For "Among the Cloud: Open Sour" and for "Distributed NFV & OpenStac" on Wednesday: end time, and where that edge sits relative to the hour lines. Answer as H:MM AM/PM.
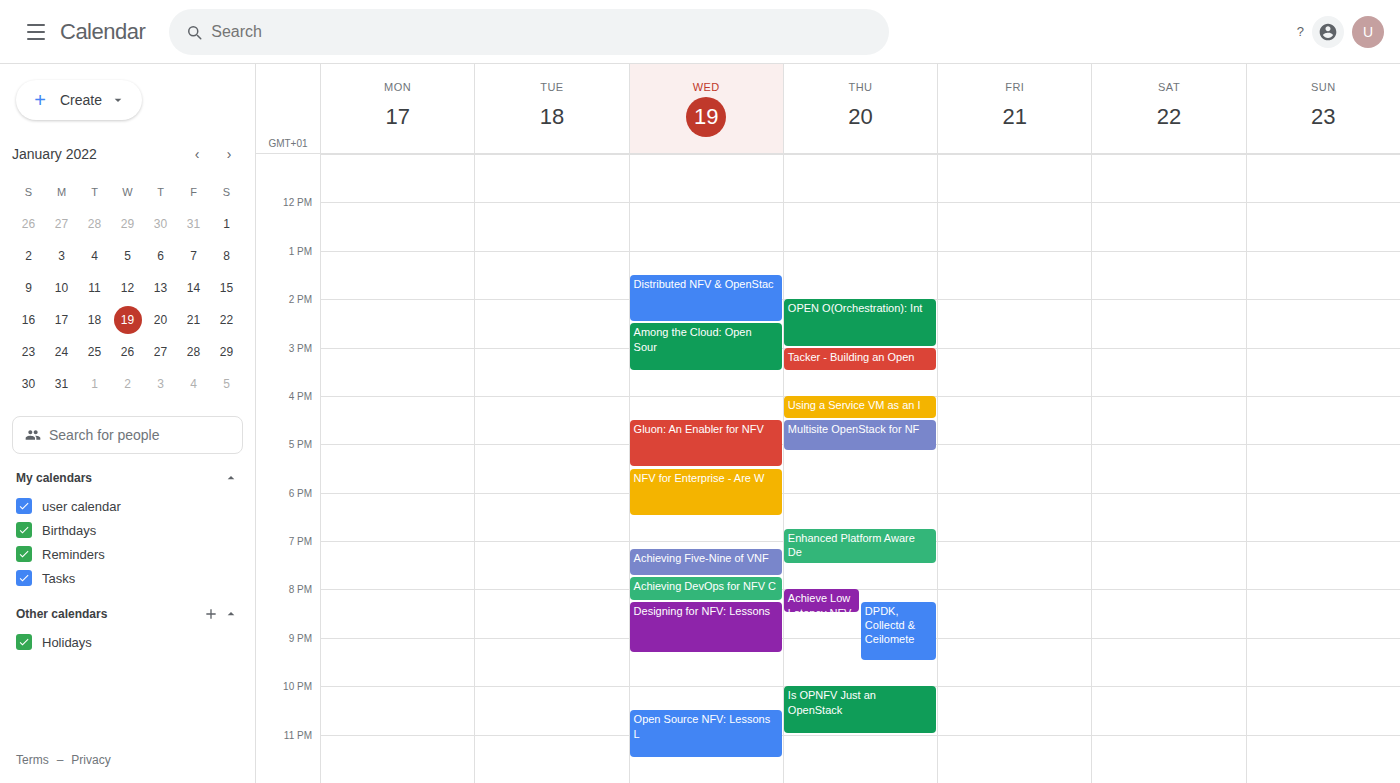
"Among the Cloud: Open Sour": 3:30 PM, halfway between the 3 PM and 4 PM lines. "Distributed NFV & OpenStac": 2:30 PM, halfway between the 2 PM and 3 PM lines.